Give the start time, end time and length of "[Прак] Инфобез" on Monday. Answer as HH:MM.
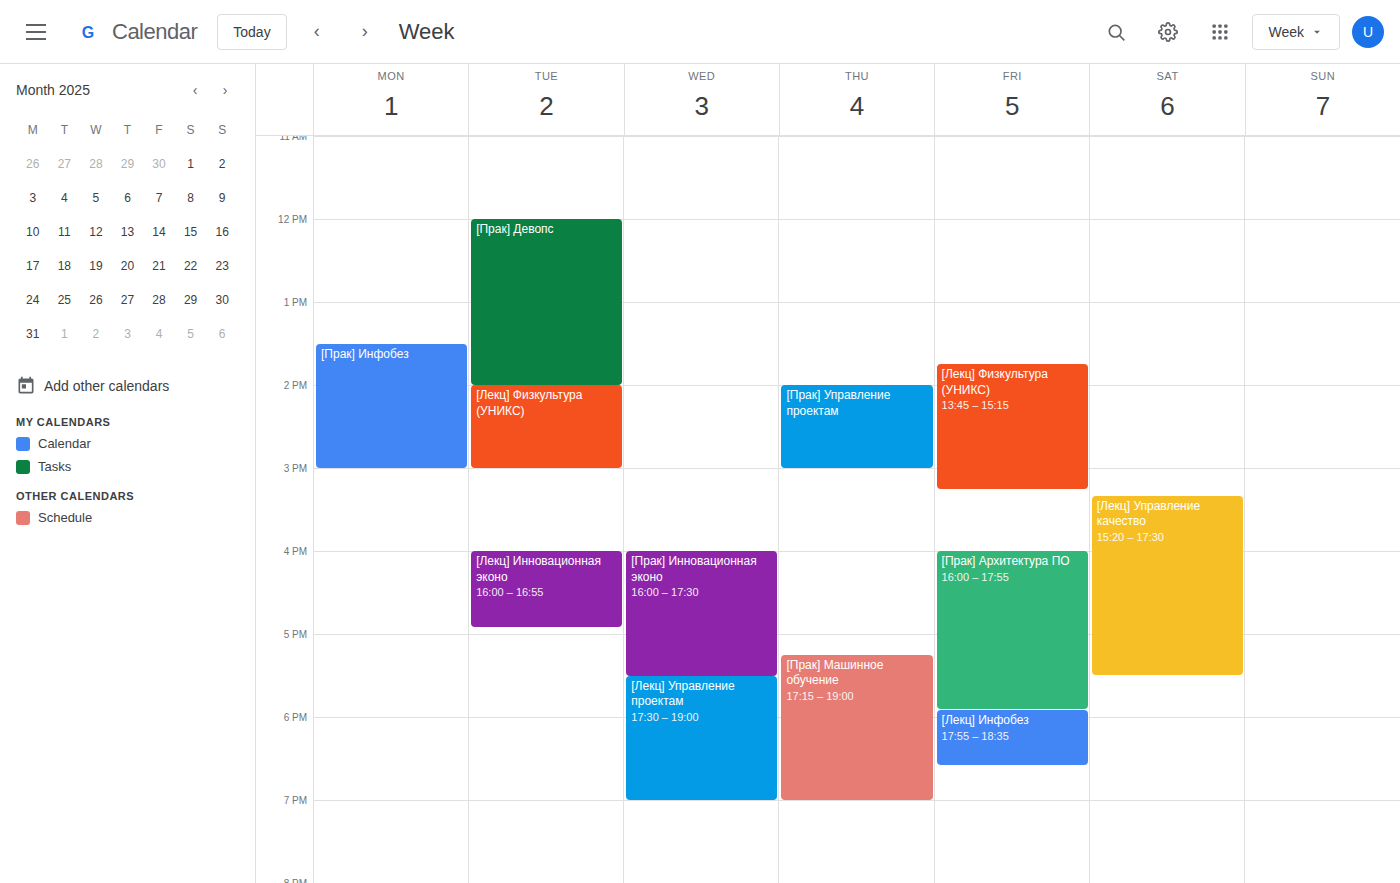
13:30 to 15:00, 1 hour 30 minutes